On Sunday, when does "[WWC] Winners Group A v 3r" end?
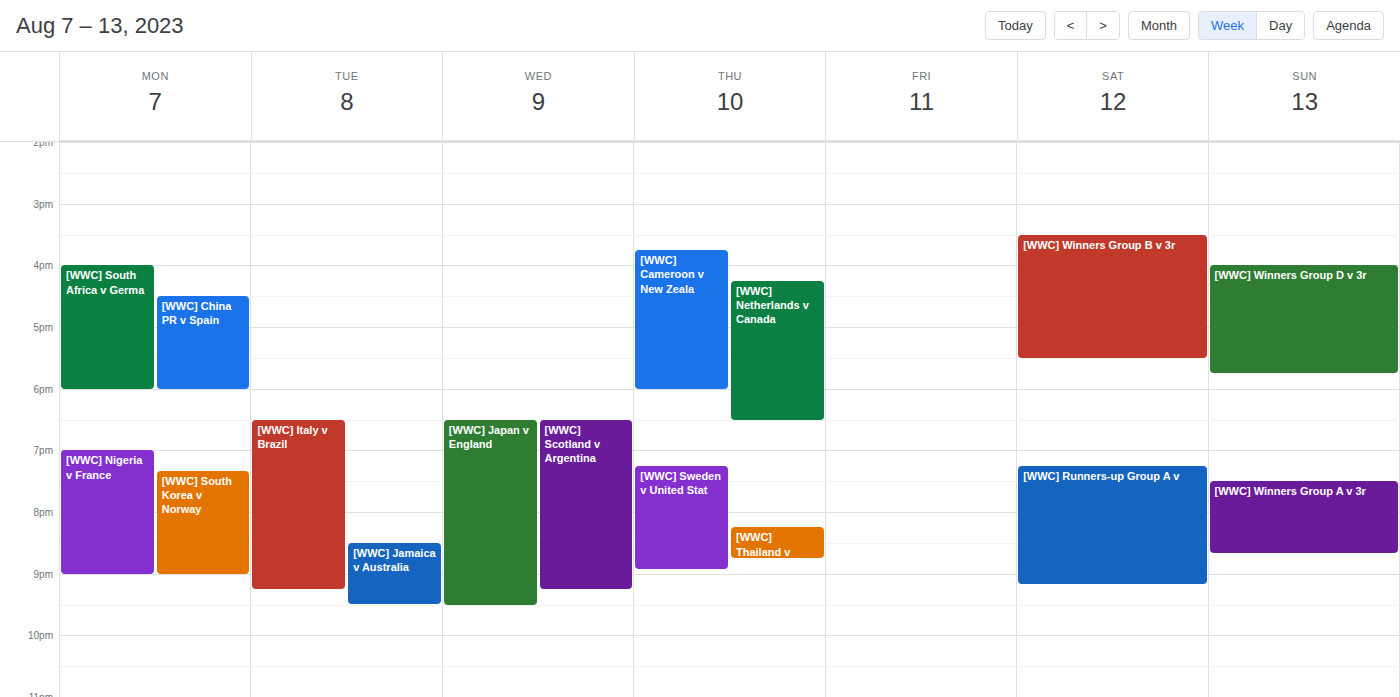
8:40 PM